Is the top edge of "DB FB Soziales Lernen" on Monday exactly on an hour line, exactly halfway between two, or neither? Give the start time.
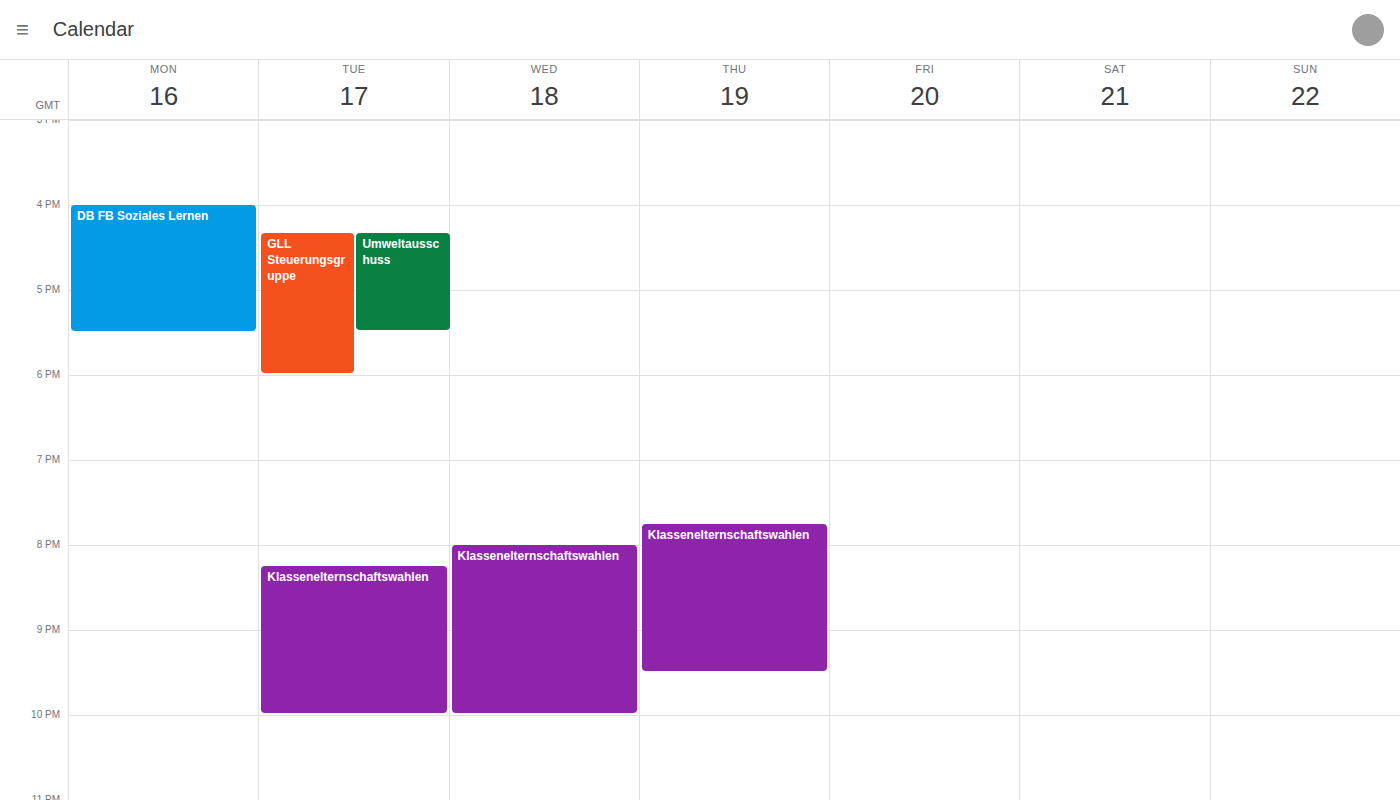
4:00 PM -- exactly on the 4 PM line.